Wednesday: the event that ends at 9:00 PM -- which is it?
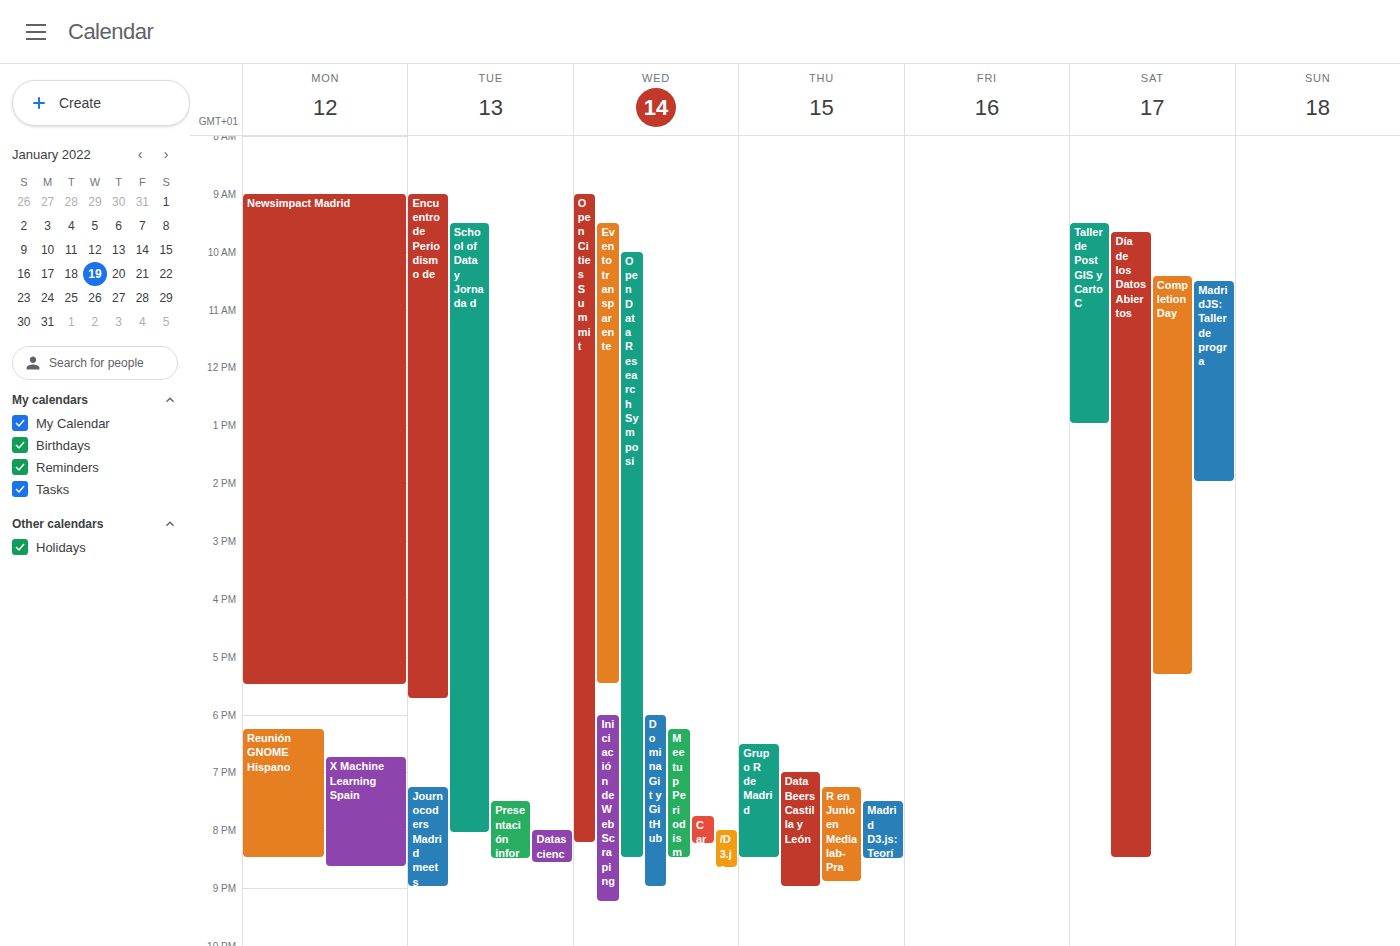
"Domina Git y GitHub"